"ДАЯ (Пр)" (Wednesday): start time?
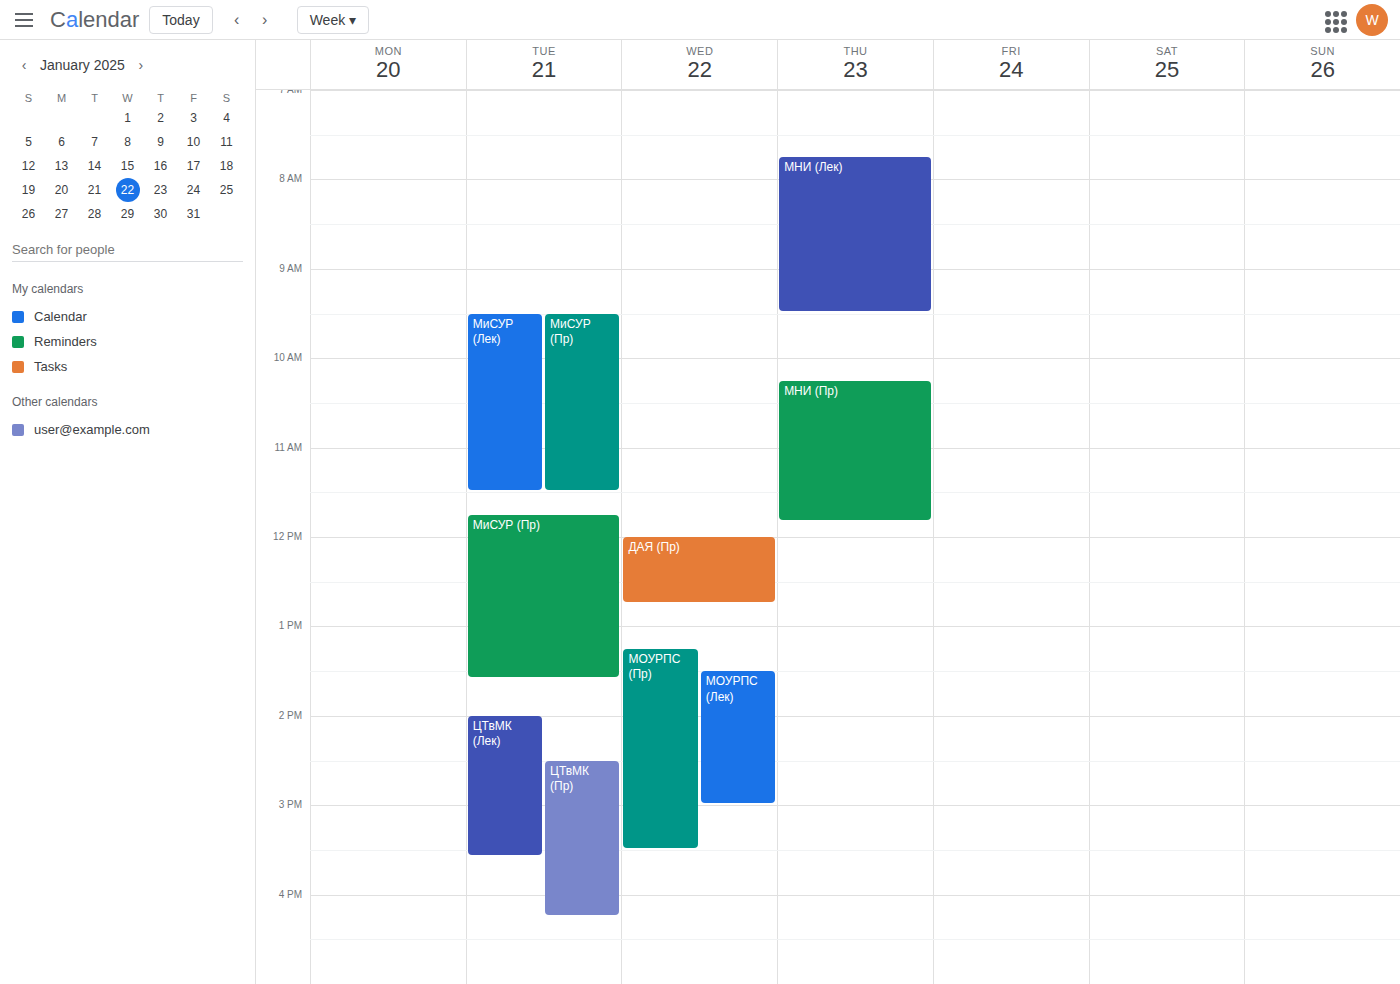
12:00 PM